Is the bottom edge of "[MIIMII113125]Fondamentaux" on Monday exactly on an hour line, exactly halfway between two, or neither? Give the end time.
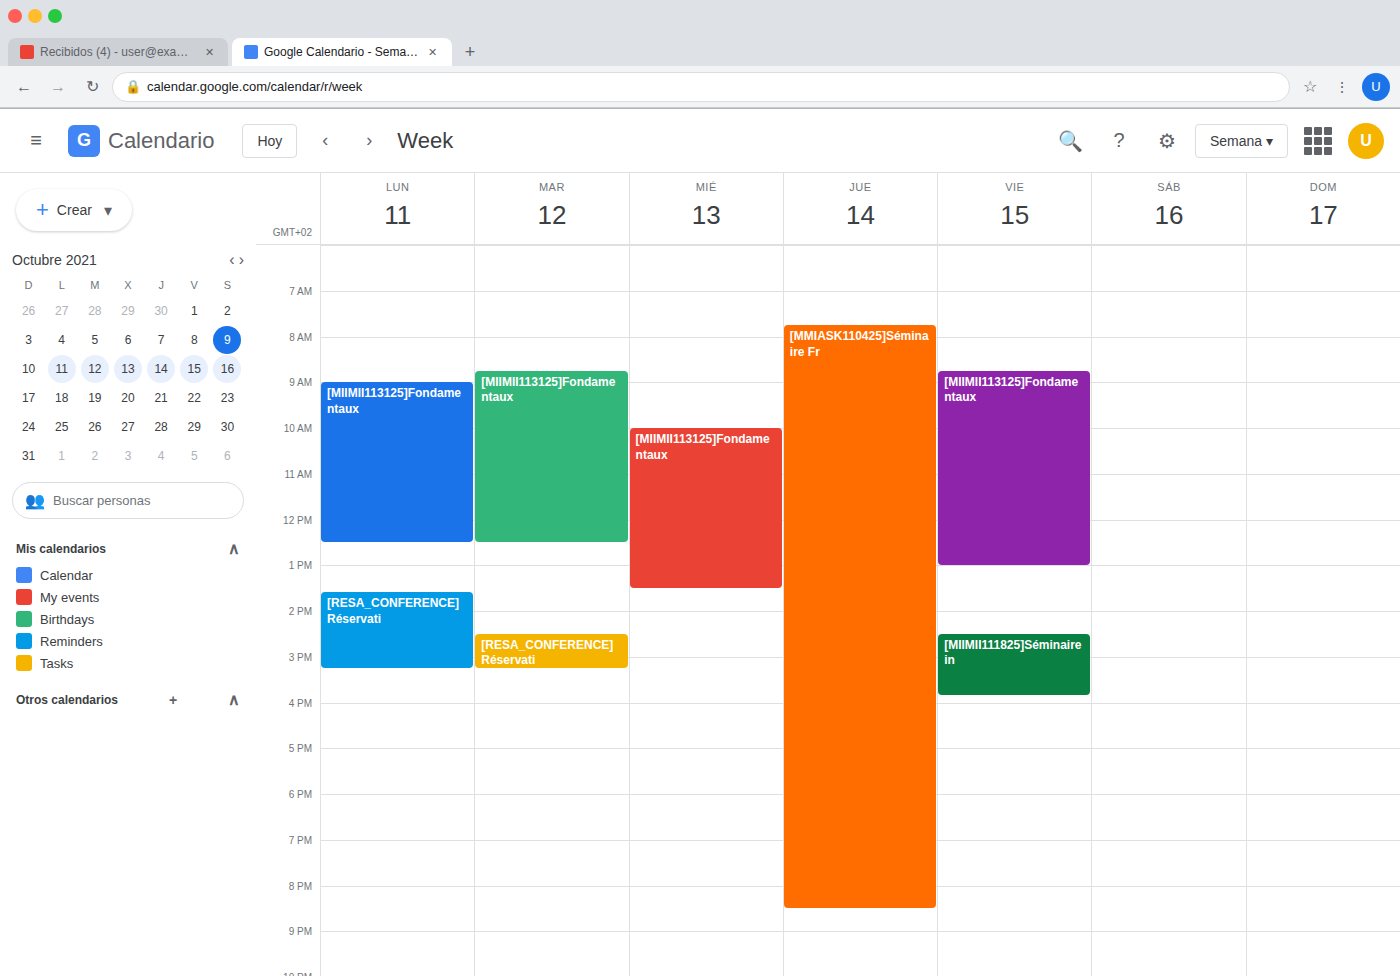
12:30 PM -- halfway between the 12 PM and 1 PM lines.